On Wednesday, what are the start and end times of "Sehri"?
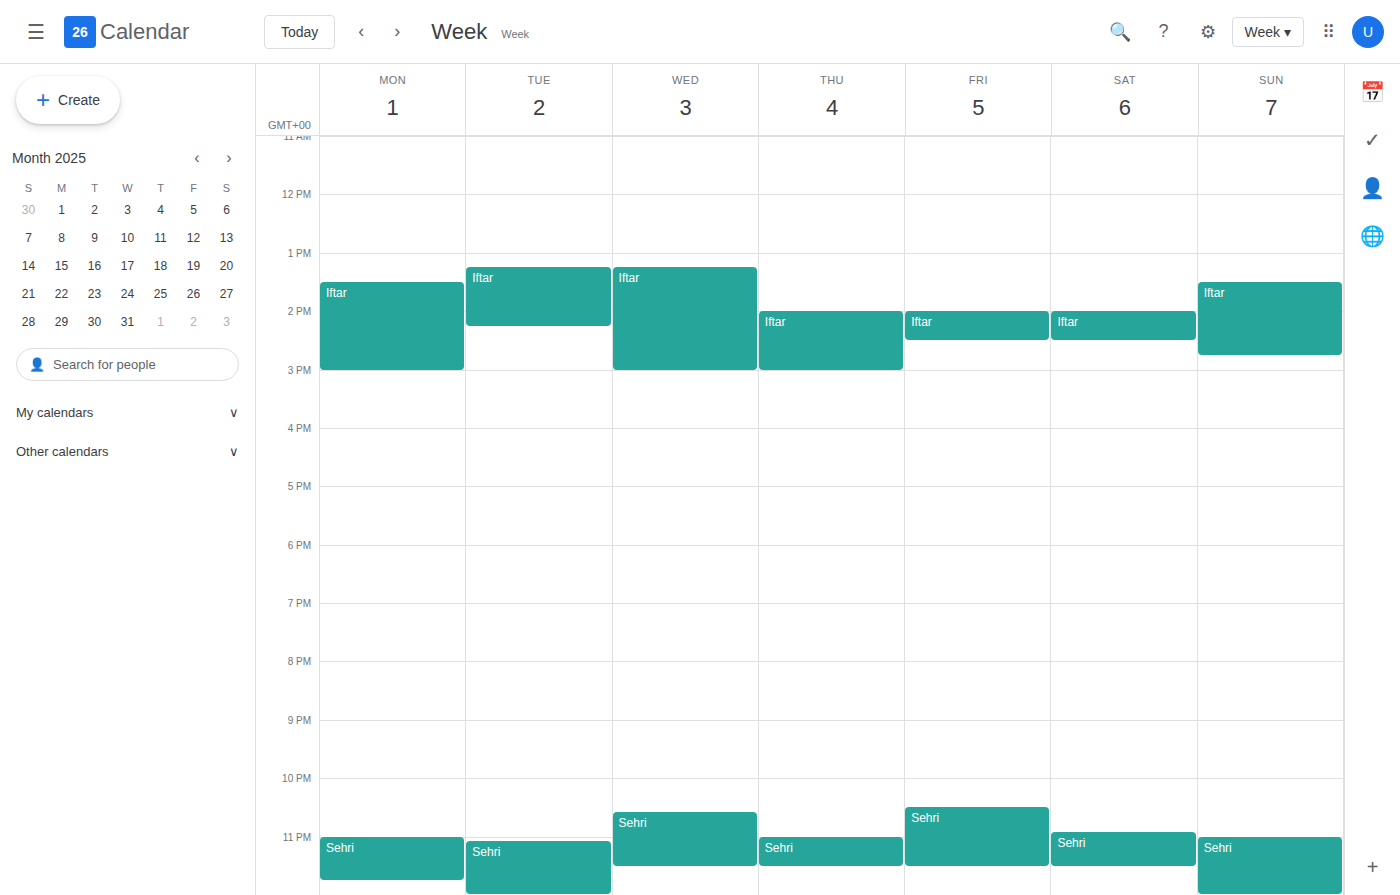
10:35 PM to 11:30 PM